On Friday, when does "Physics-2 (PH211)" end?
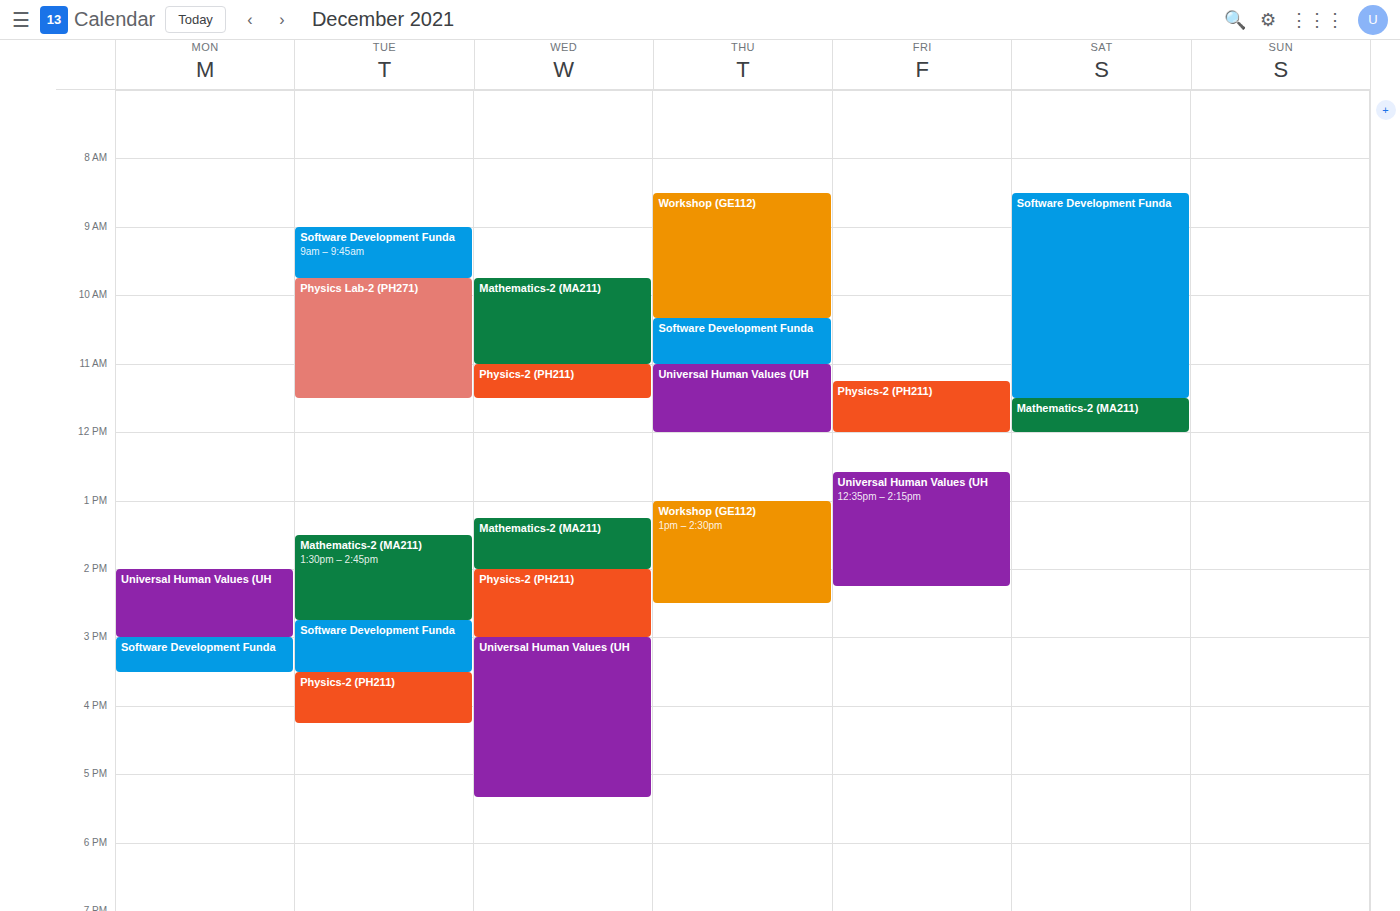
12:00 PM